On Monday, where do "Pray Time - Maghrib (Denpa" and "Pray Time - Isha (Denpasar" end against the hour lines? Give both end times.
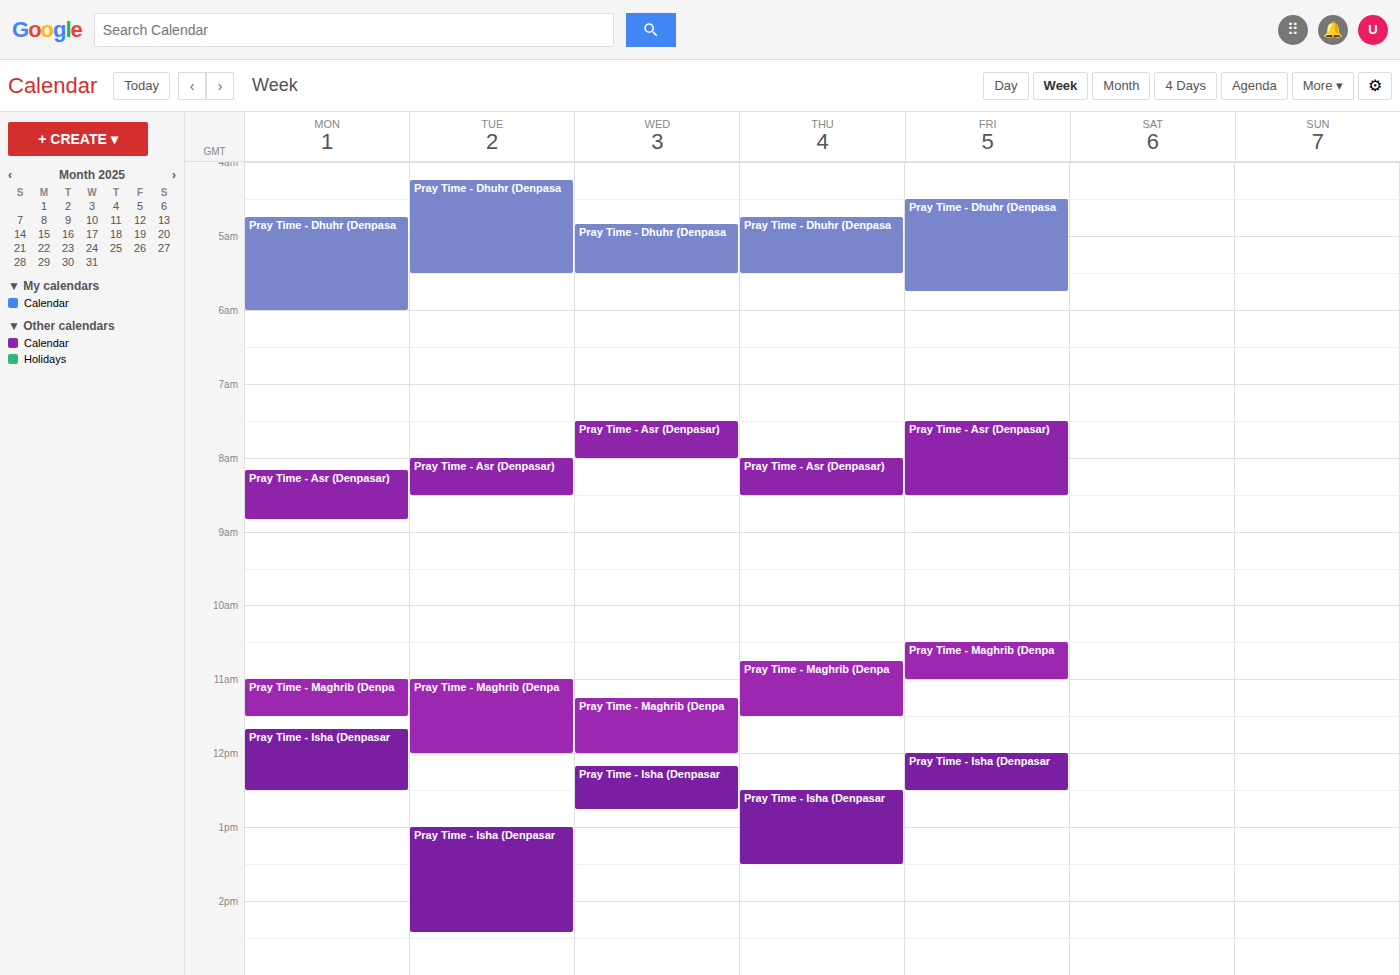
"Pray Time - Maghrib (Denpa": 11:30, halfway between the 11:00 and 12:00 lines. "Pray Time - Isha (Denpasar": 12:30, halfway between the 12:00 and 13:00 lines.